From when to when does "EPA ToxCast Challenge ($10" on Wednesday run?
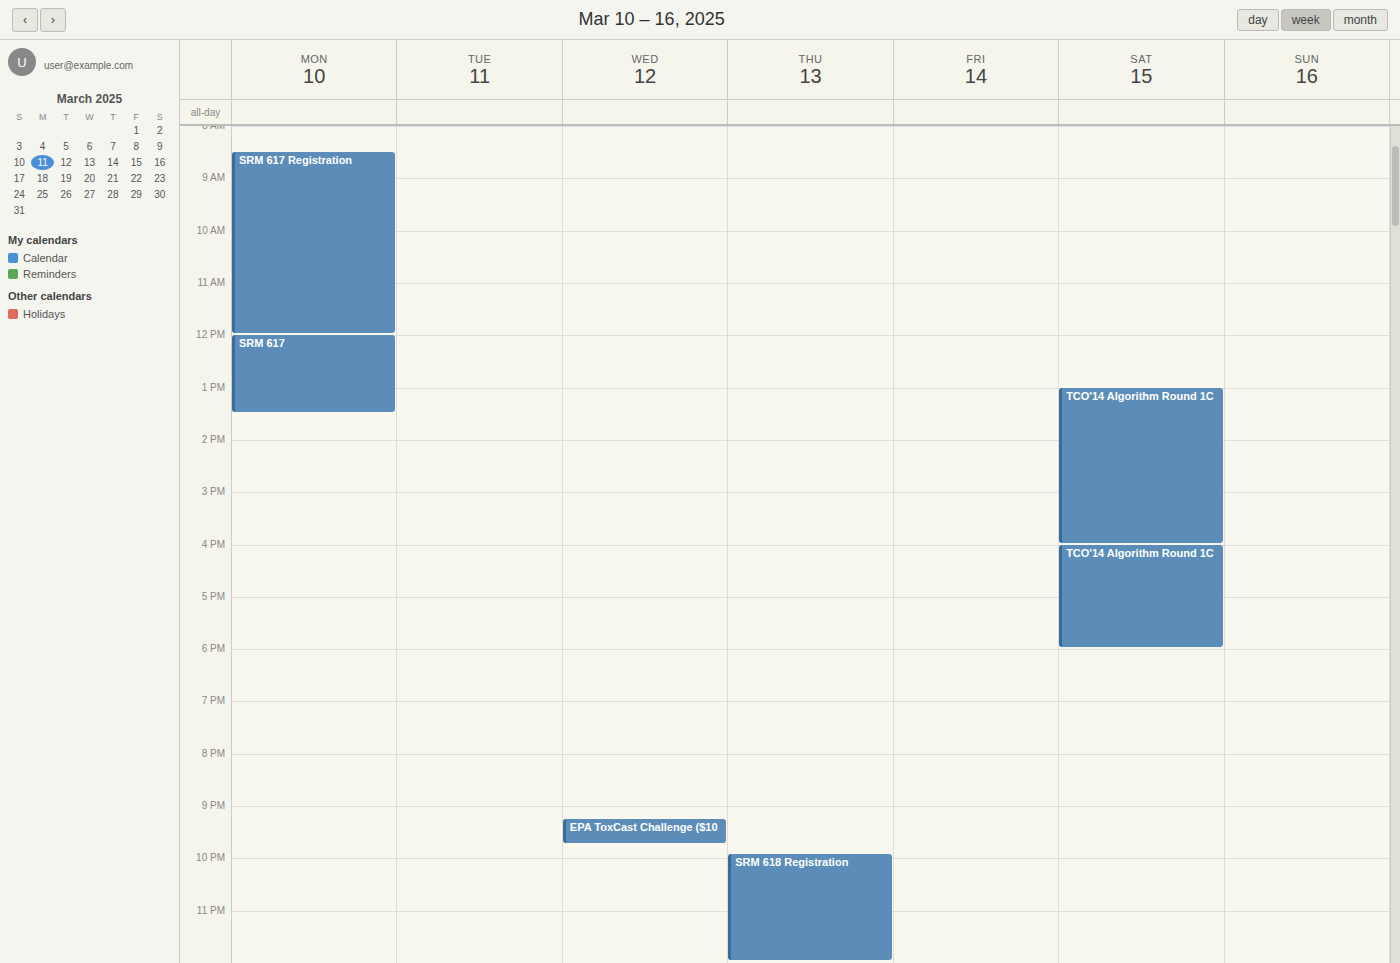
9:15 PM to 9:45 PM